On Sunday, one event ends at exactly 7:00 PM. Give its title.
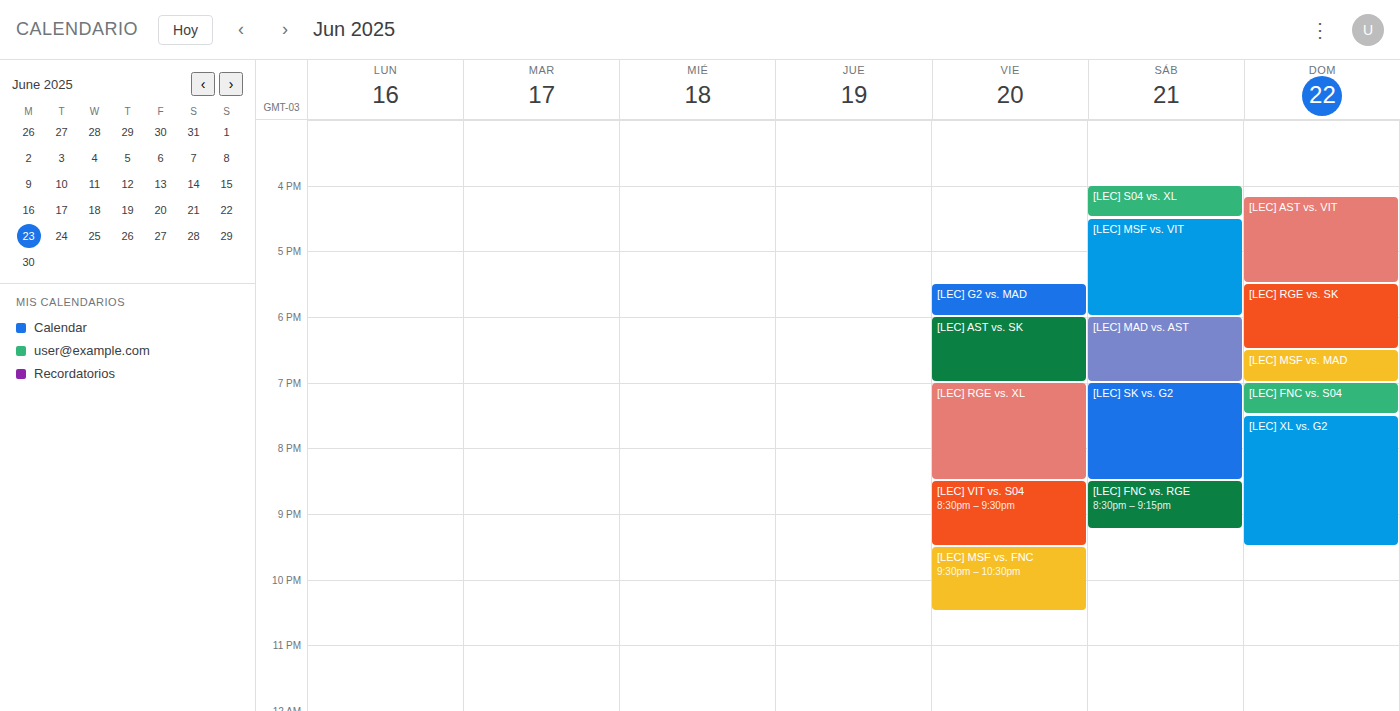
"[LEC] MSF vs. MAD"